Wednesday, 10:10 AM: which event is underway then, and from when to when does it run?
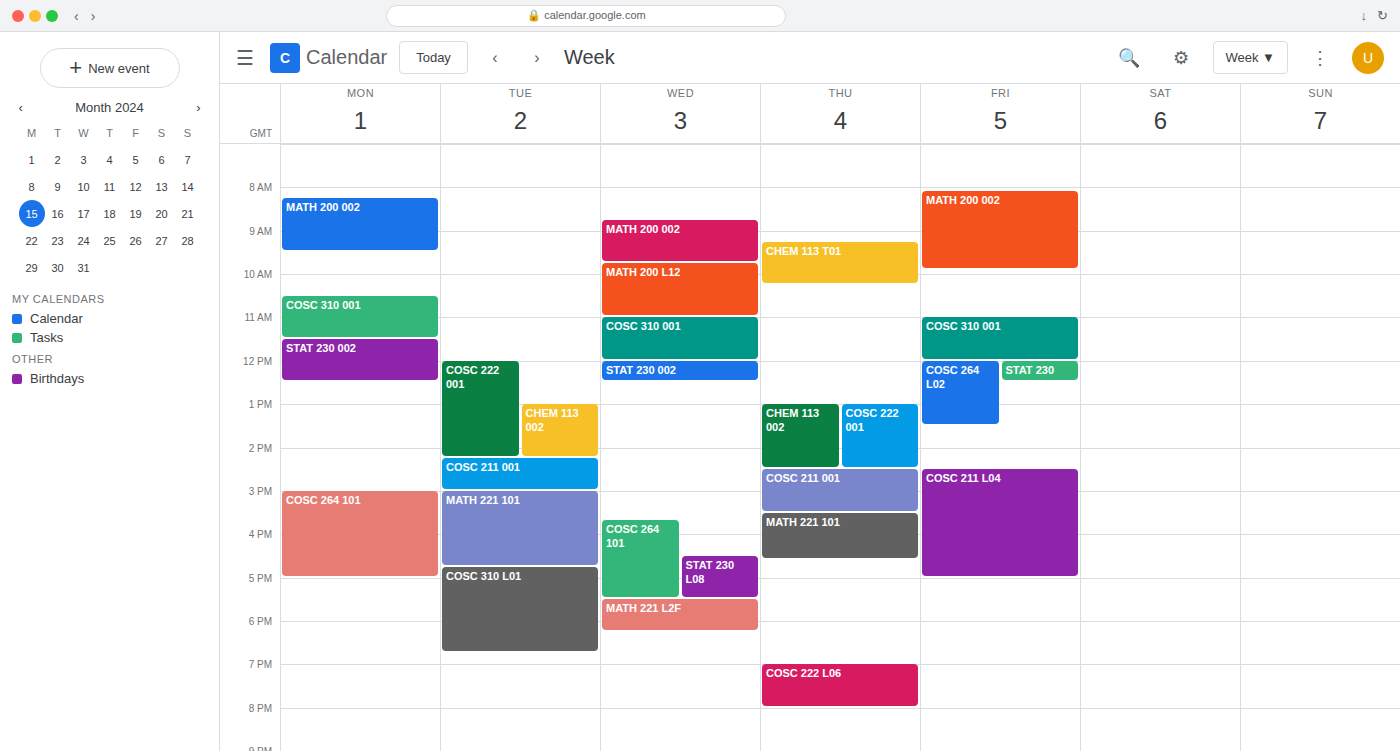
"MATH 200 L12", 9:45 AM to 11:00 AM